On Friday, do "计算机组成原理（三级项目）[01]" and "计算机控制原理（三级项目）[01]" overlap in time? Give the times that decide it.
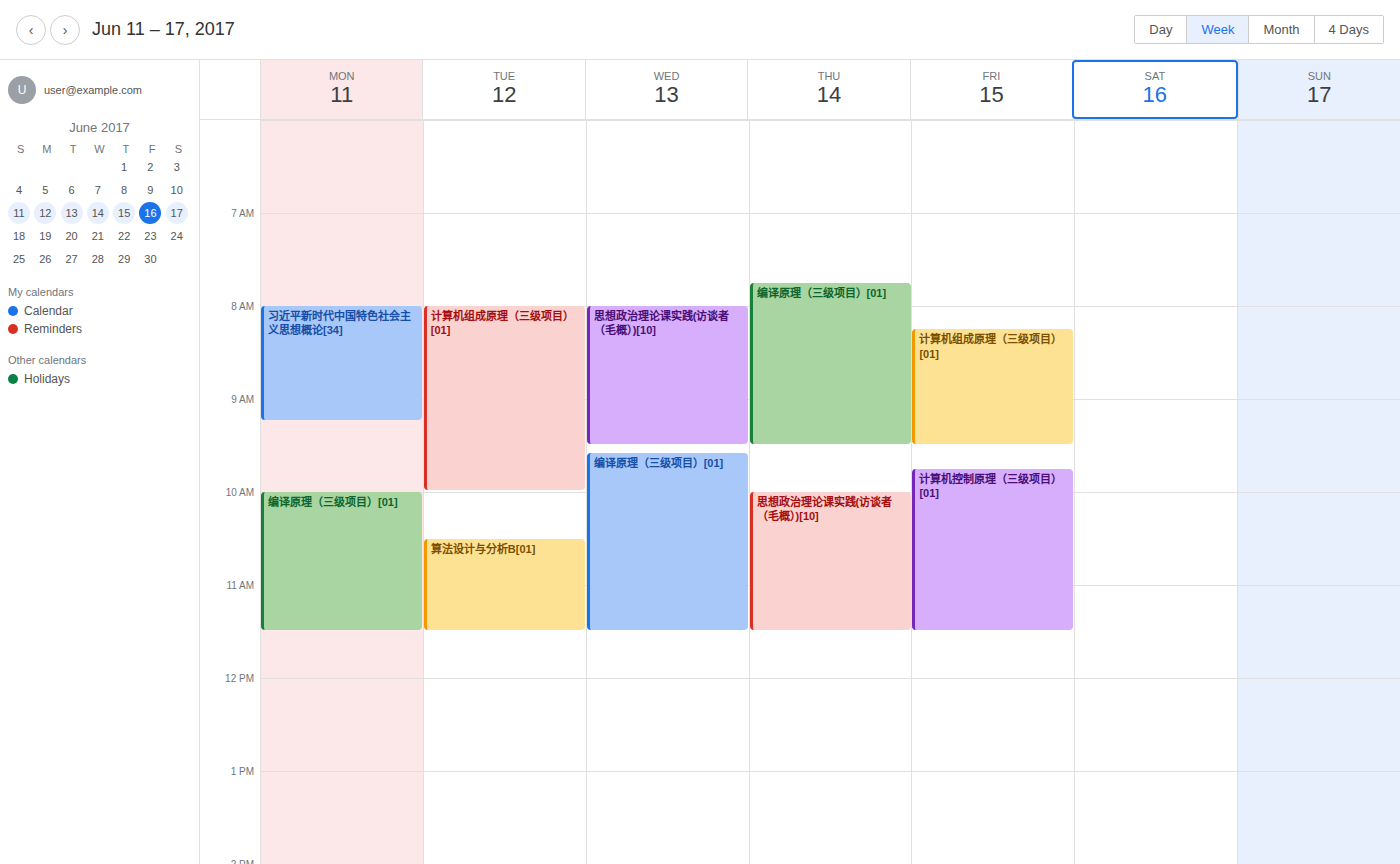
"计算机组成原理（三级项目）[01]" ends at 9:30 AM and "计算机控制原理（三级项目）[01]" starts at 9:45 AM -- no overlap.